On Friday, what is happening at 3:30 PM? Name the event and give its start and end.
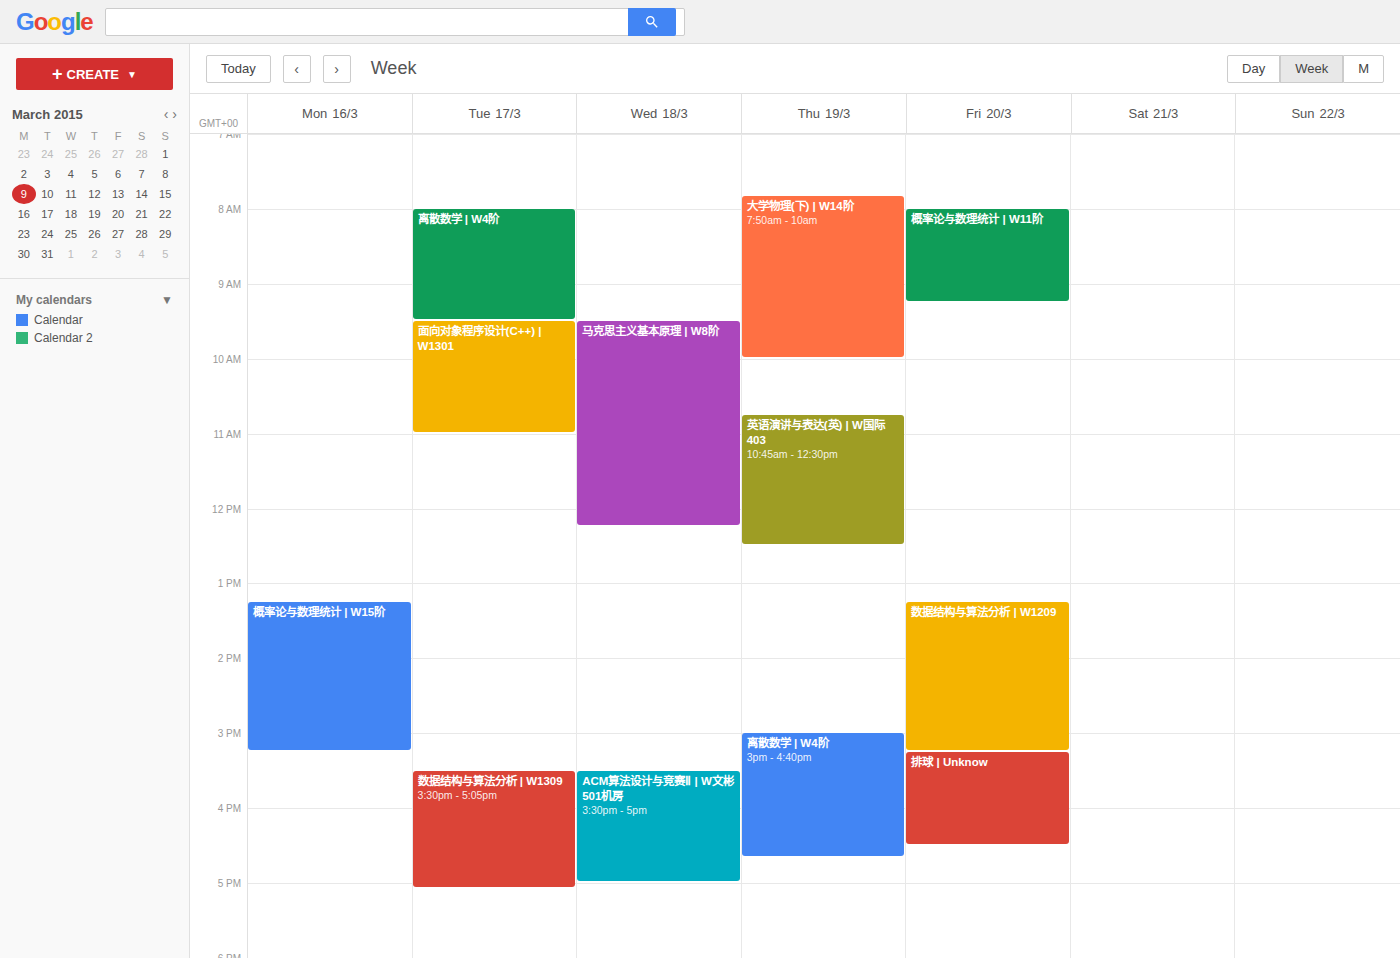
"排球 | Unknow", 3:15 PM to 4:30 PM